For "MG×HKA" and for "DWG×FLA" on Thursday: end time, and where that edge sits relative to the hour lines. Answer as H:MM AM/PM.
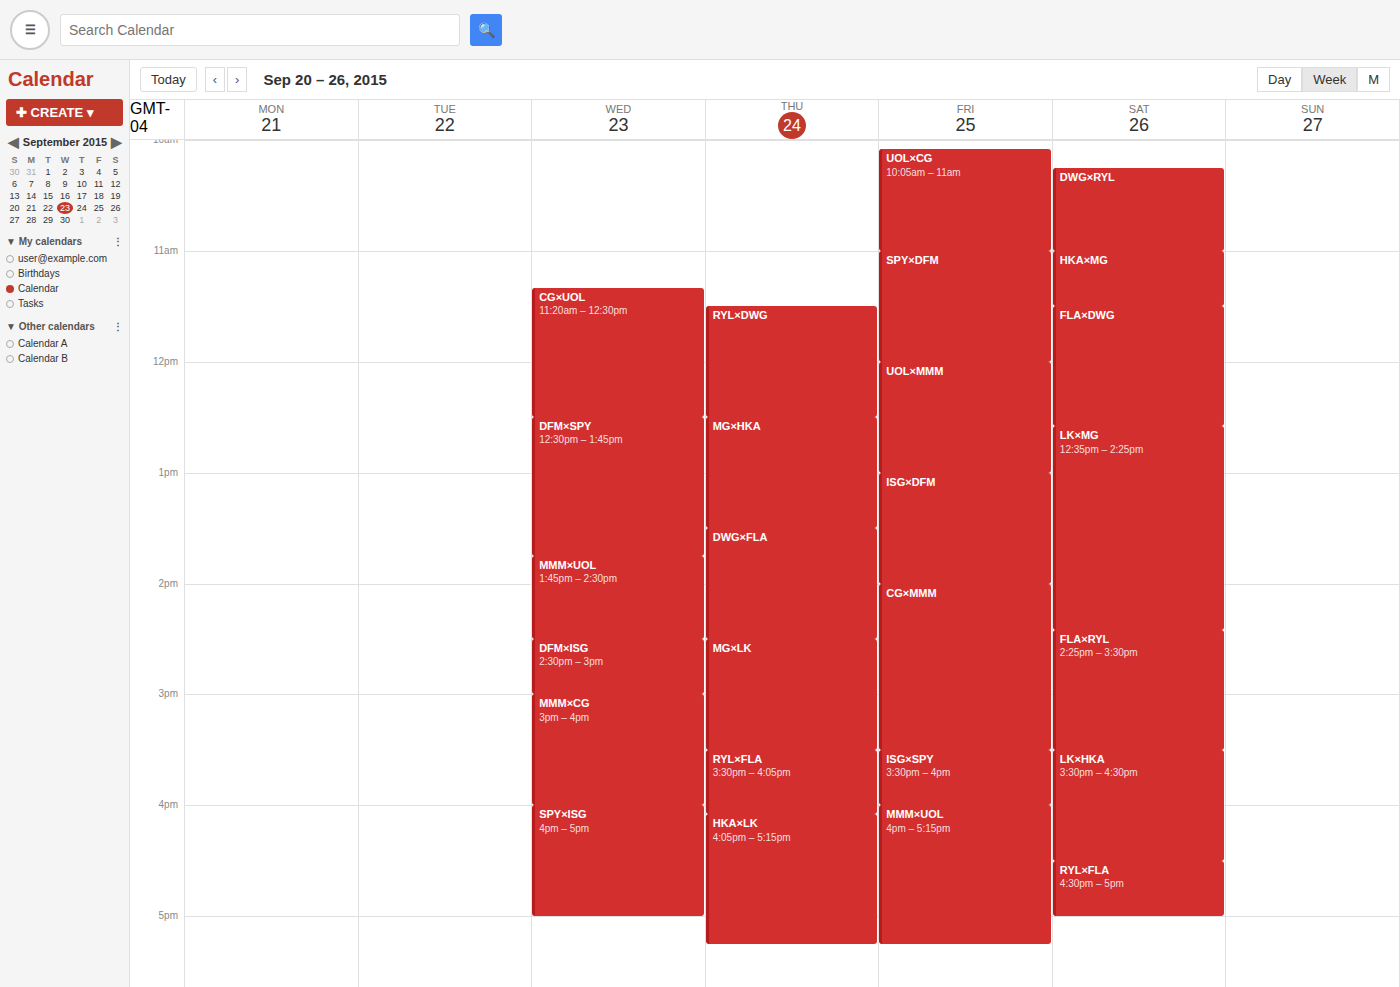
"MG×HKA": 1:30 PM, halfway between the 1 PM and 2 PM lines. "DWG×FLA": 2:30 PM, halfway between the 2 PM and 3 PM lines.